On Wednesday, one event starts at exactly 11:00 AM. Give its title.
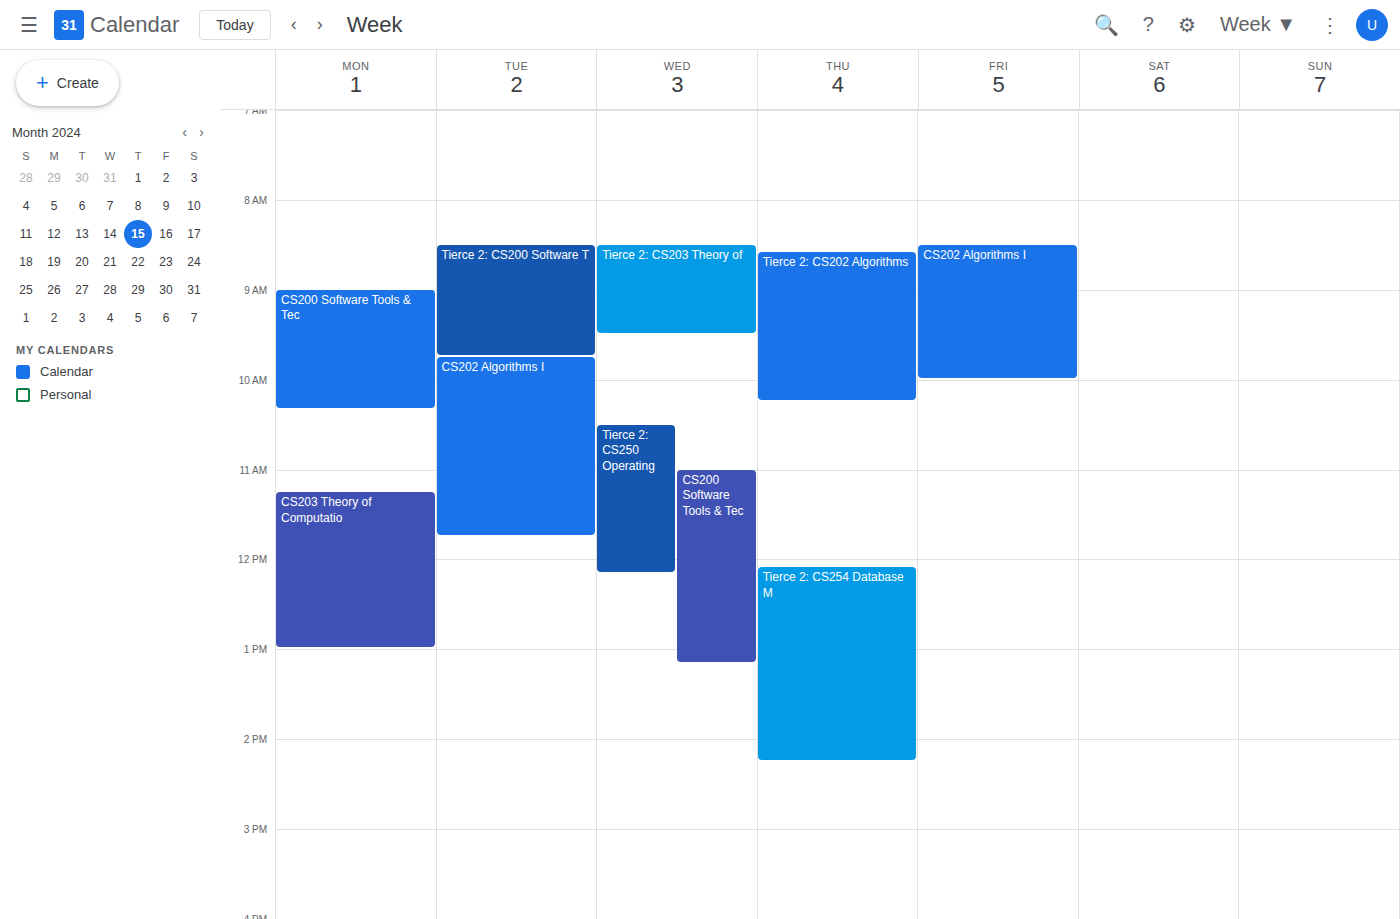
"CS200 Software Tools & Tec"